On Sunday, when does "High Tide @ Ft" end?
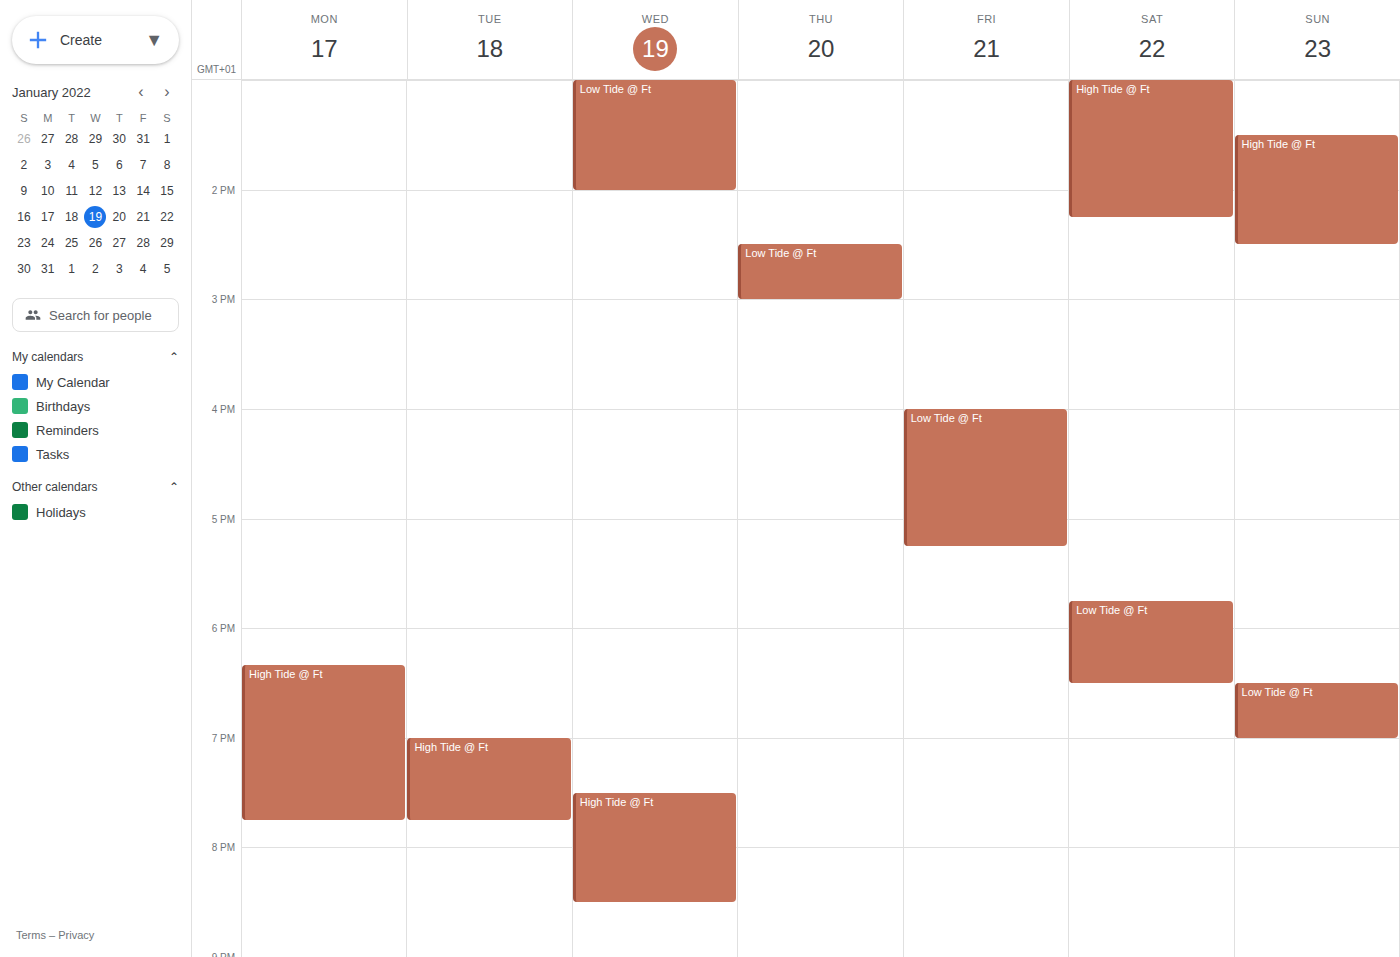
2:30 PM